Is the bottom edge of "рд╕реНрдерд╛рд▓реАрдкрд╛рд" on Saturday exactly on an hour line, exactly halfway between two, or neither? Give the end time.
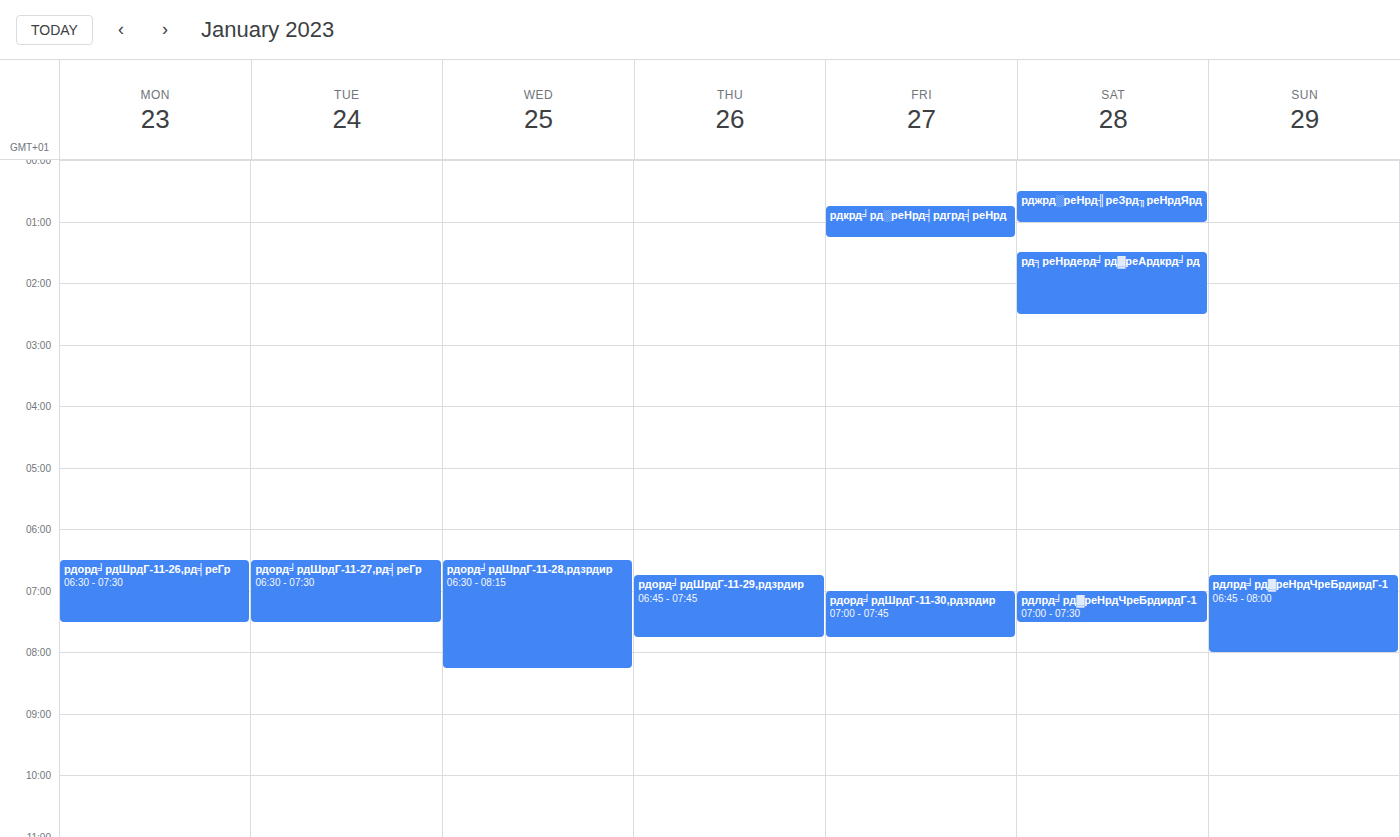
2:30 AM -- halfway between the 2 AM and 3 AM lines.